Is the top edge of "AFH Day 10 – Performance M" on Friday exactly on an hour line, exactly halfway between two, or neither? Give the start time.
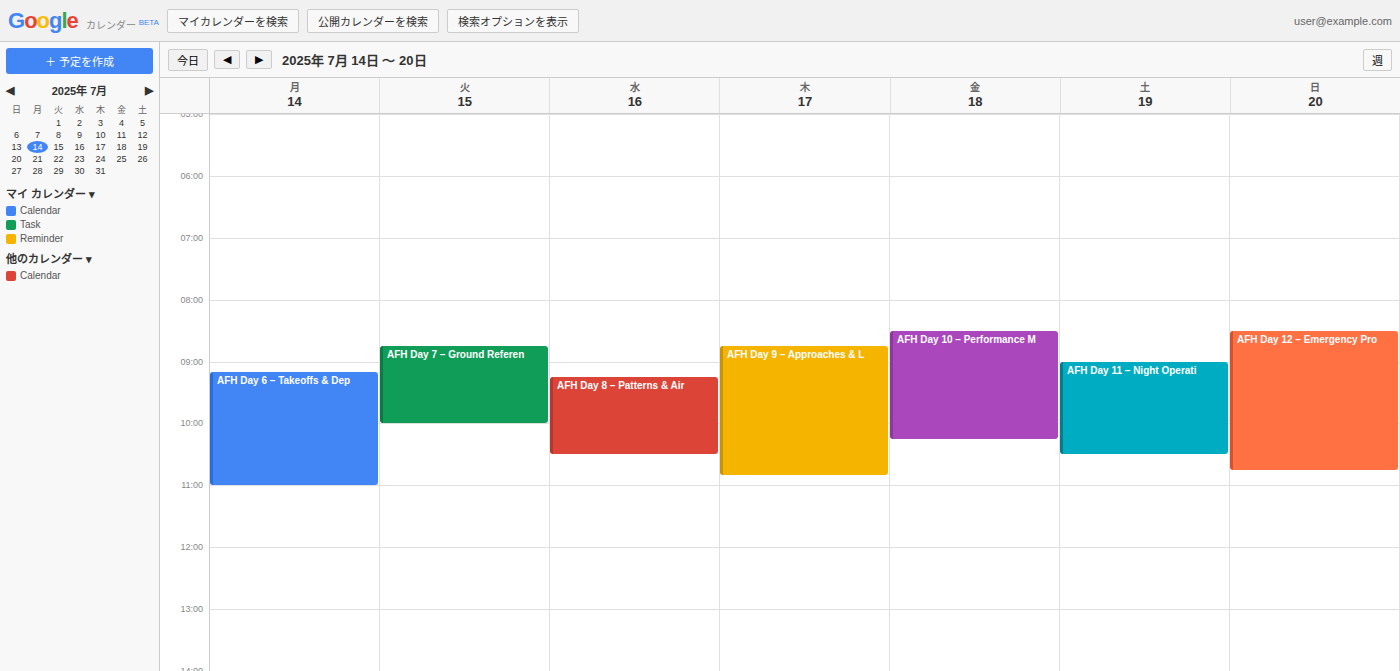
08:30 -- halfway between the 08:00 and 09:00 lines.